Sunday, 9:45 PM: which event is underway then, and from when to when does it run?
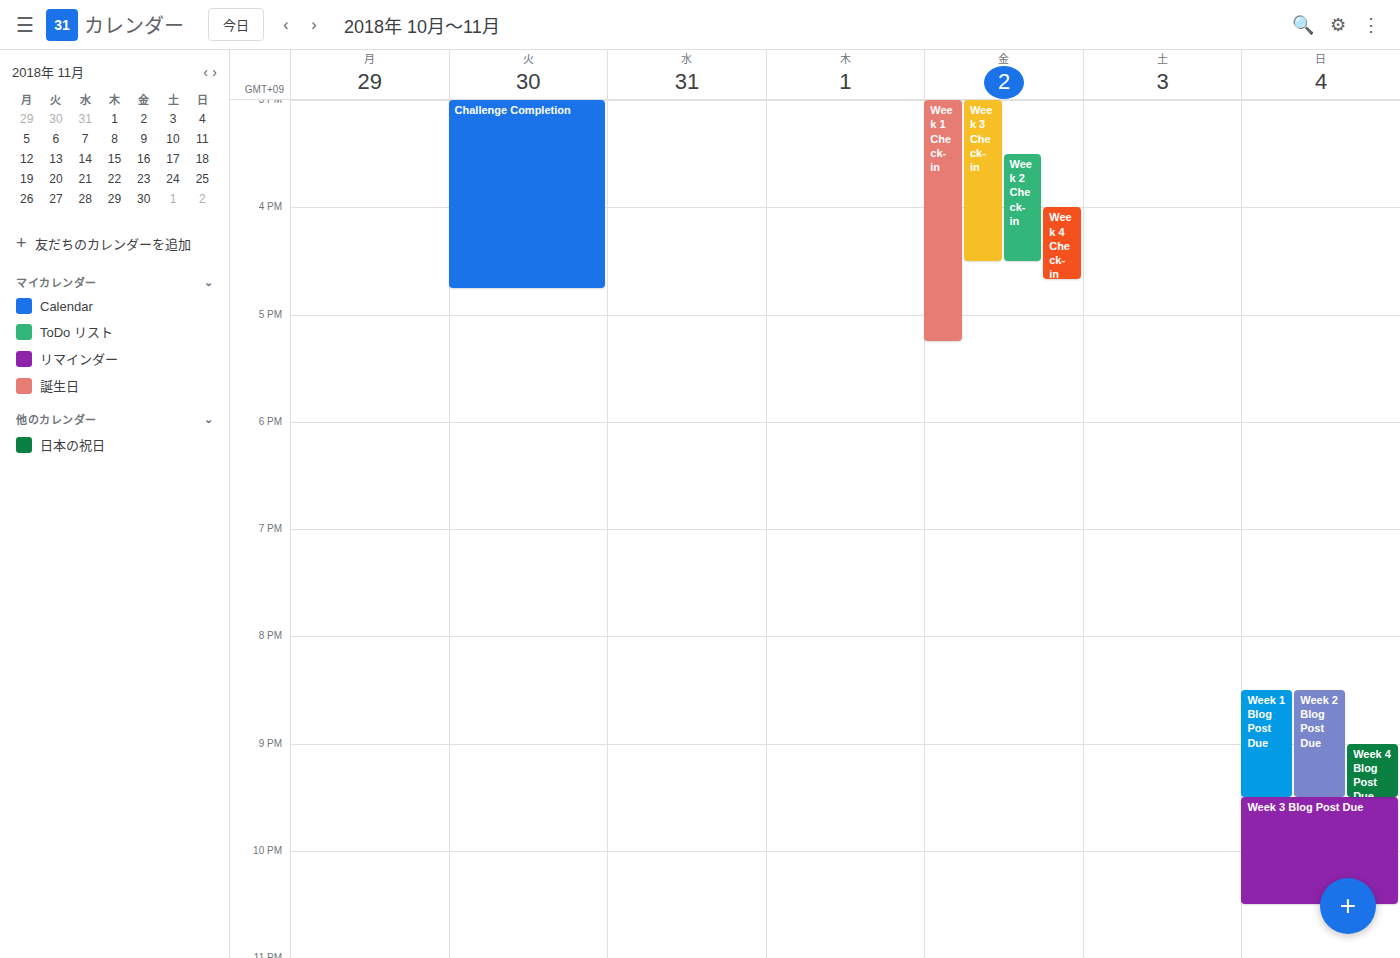
"Week 3 Blog Post Due", 9:30 PM to 10:30 PM